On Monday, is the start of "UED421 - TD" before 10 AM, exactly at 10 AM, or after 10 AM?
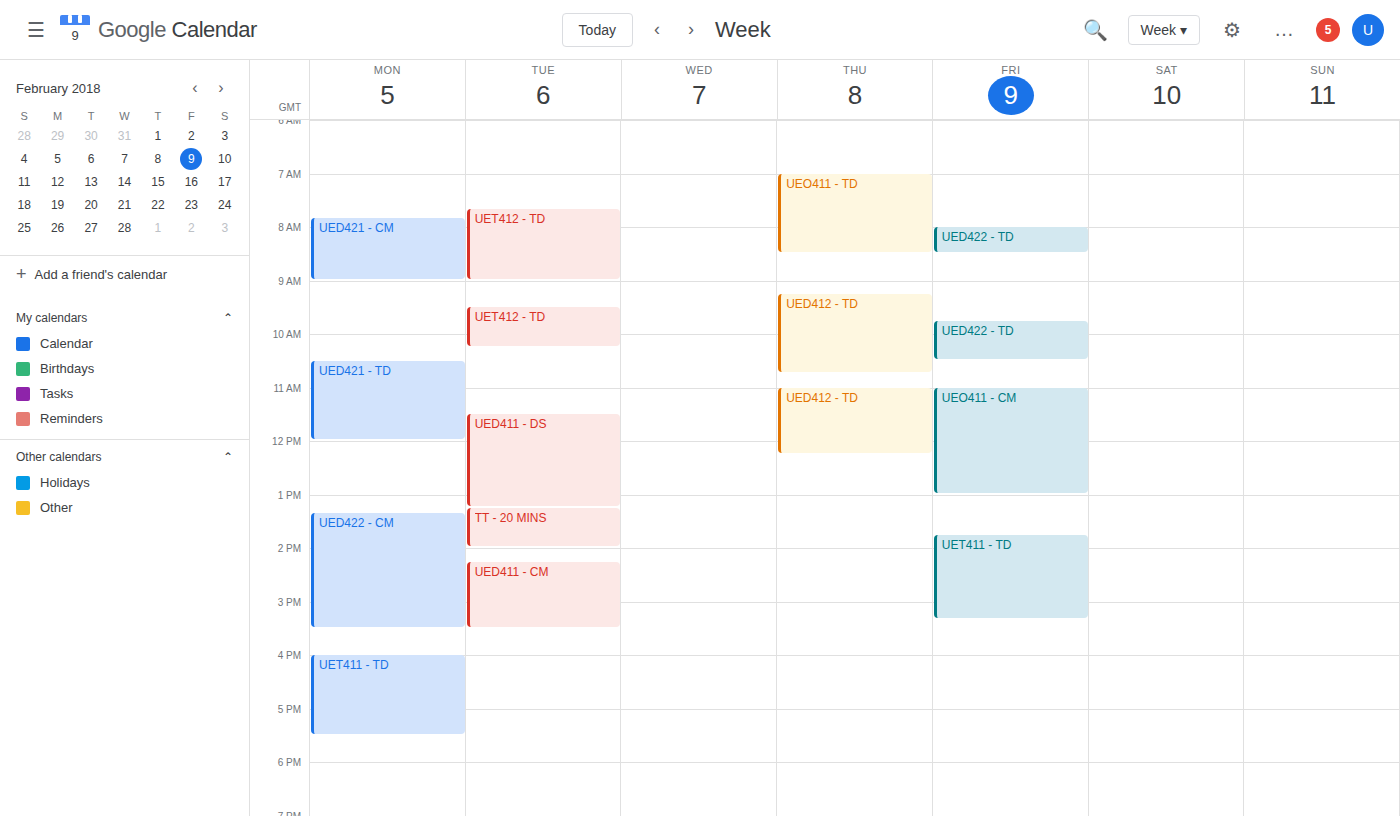
10:30 AM -- after 10 AM, 30 minutes below the 10 AM line.